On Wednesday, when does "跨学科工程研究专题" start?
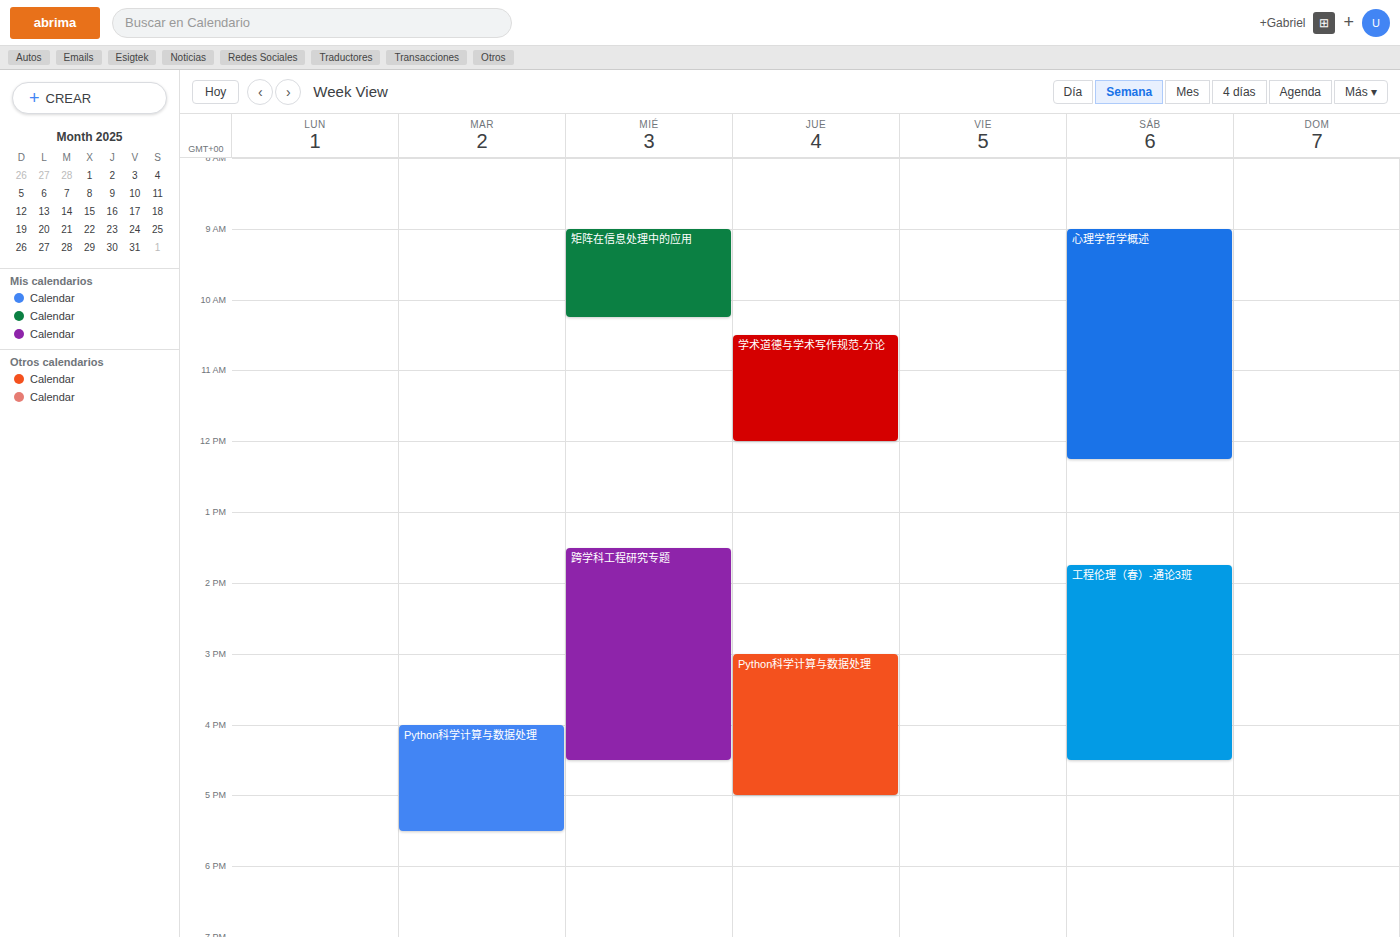
1:30 PM